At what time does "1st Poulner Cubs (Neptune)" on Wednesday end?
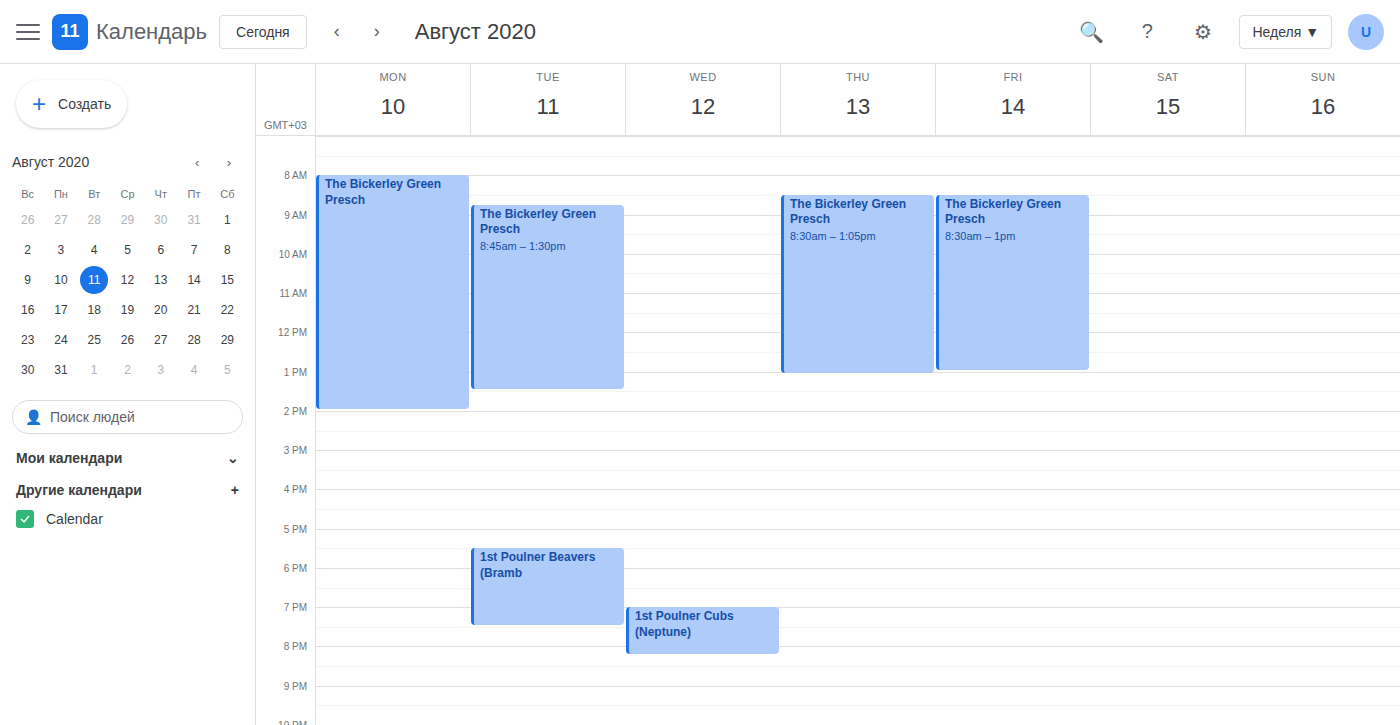
8:15 PM